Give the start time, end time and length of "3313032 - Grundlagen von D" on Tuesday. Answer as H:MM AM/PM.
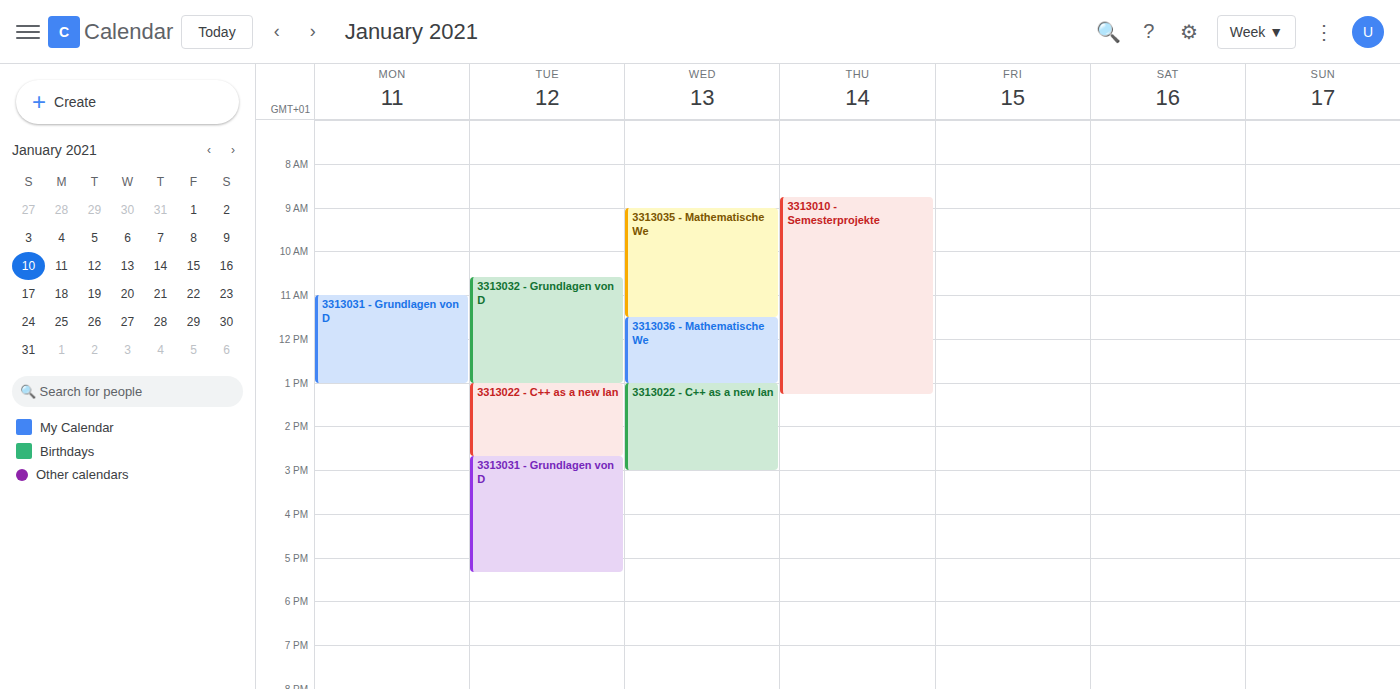
10:35 AM to 1:00 PM, 2 hours 25 minutes